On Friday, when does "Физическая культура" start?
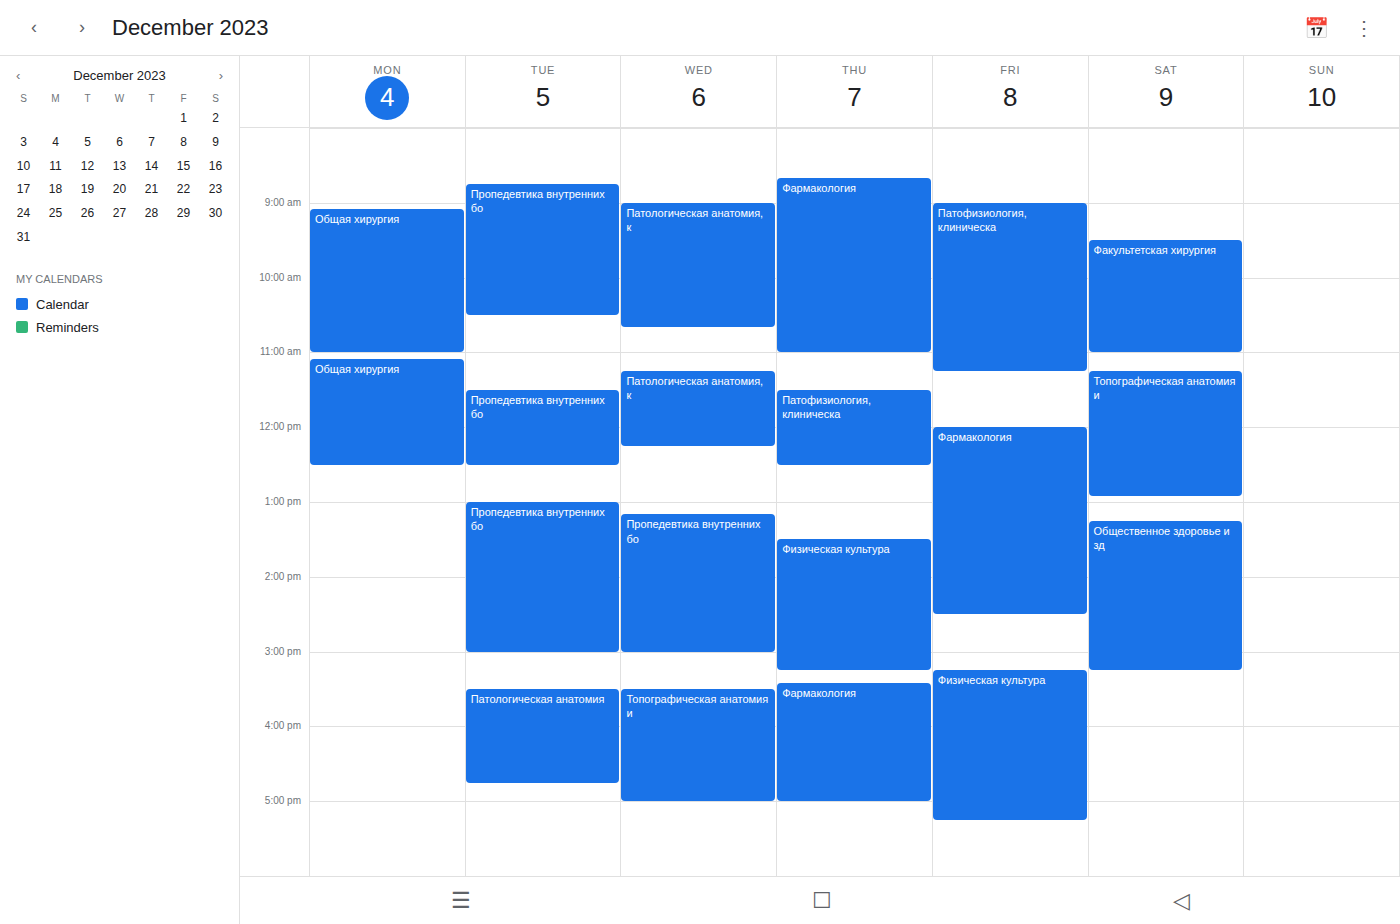
3:15 PM